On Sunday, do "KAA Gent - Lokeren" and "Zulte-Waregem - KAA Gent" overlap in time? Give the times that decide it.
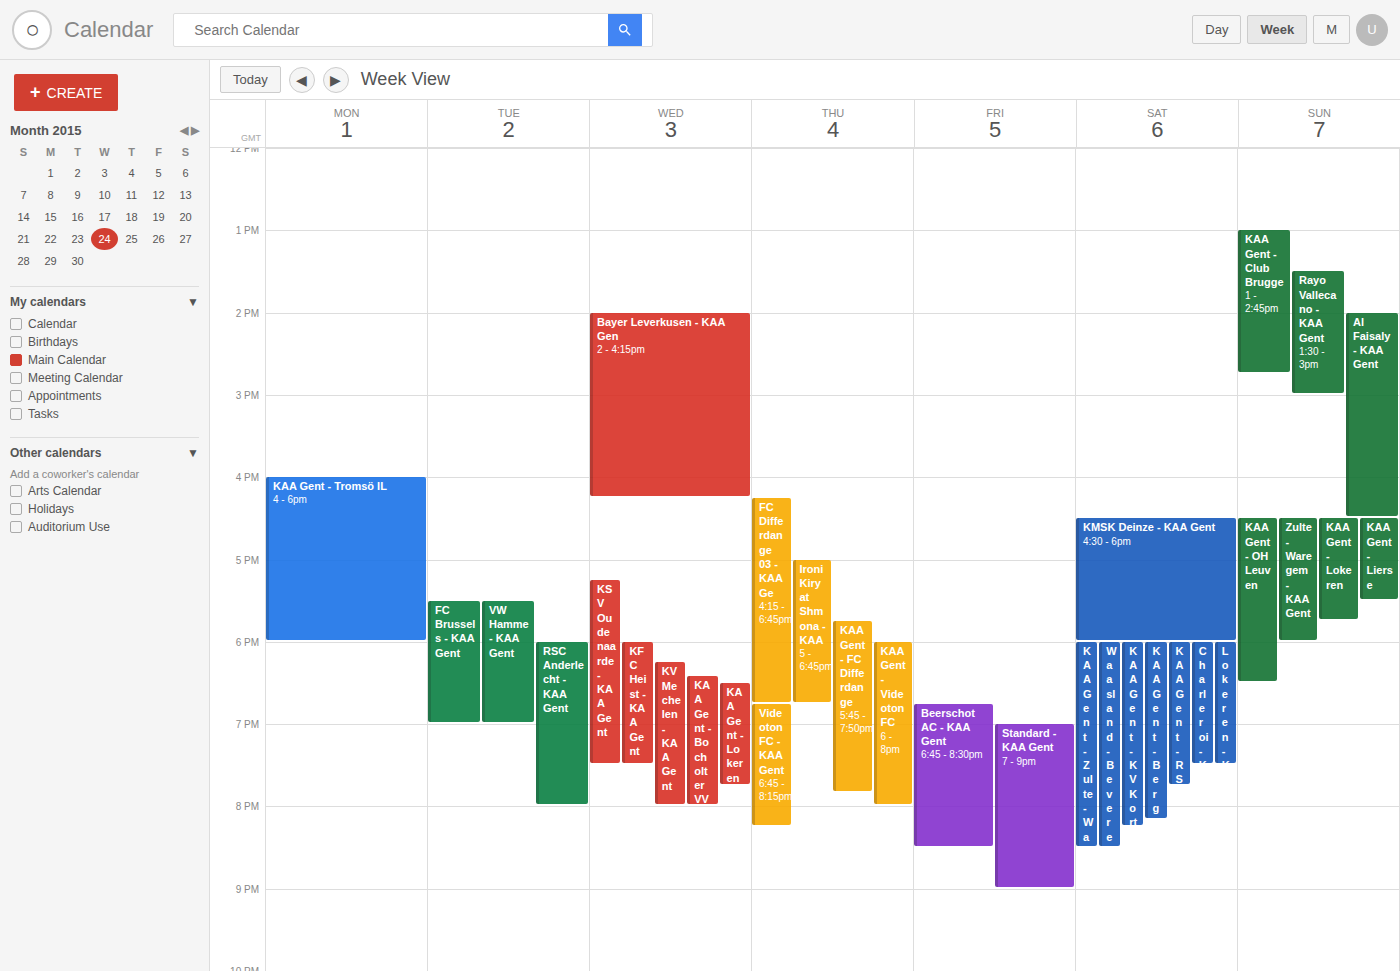
"KAA Gent - Lokeren" runs 4:30 PM to 5:45 PM, inside "Zulte-Waregem - KAA Gent" -- they overlap.